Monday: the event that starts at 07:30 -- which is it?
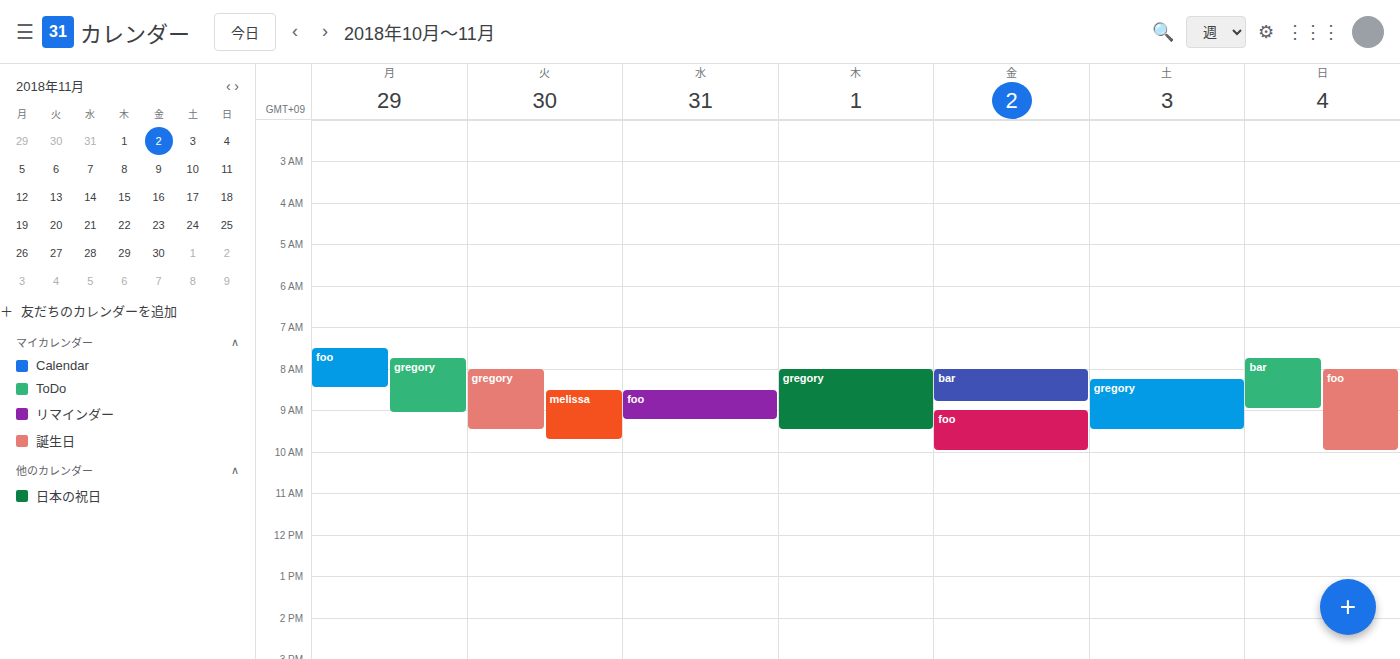
"foo"